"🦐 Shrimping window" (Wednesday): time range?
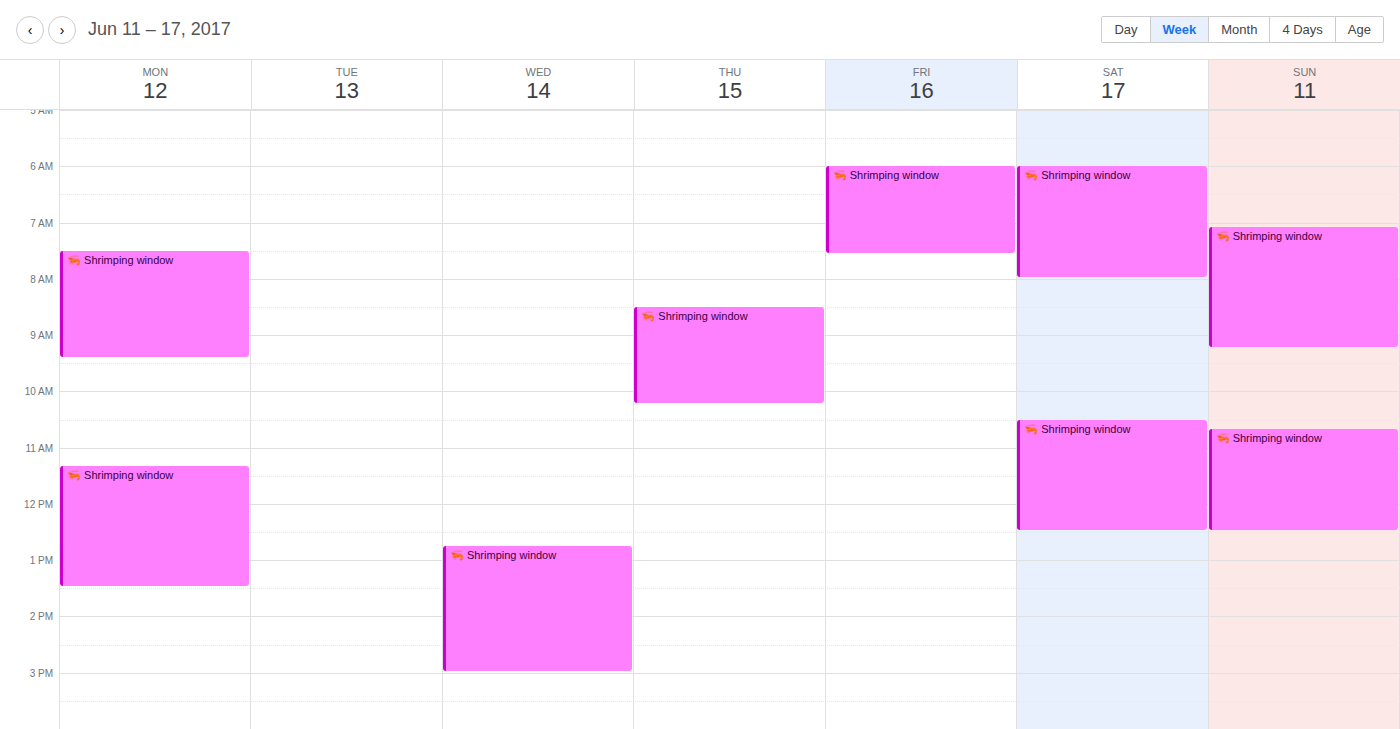
12:45 PM to 3:00 PM